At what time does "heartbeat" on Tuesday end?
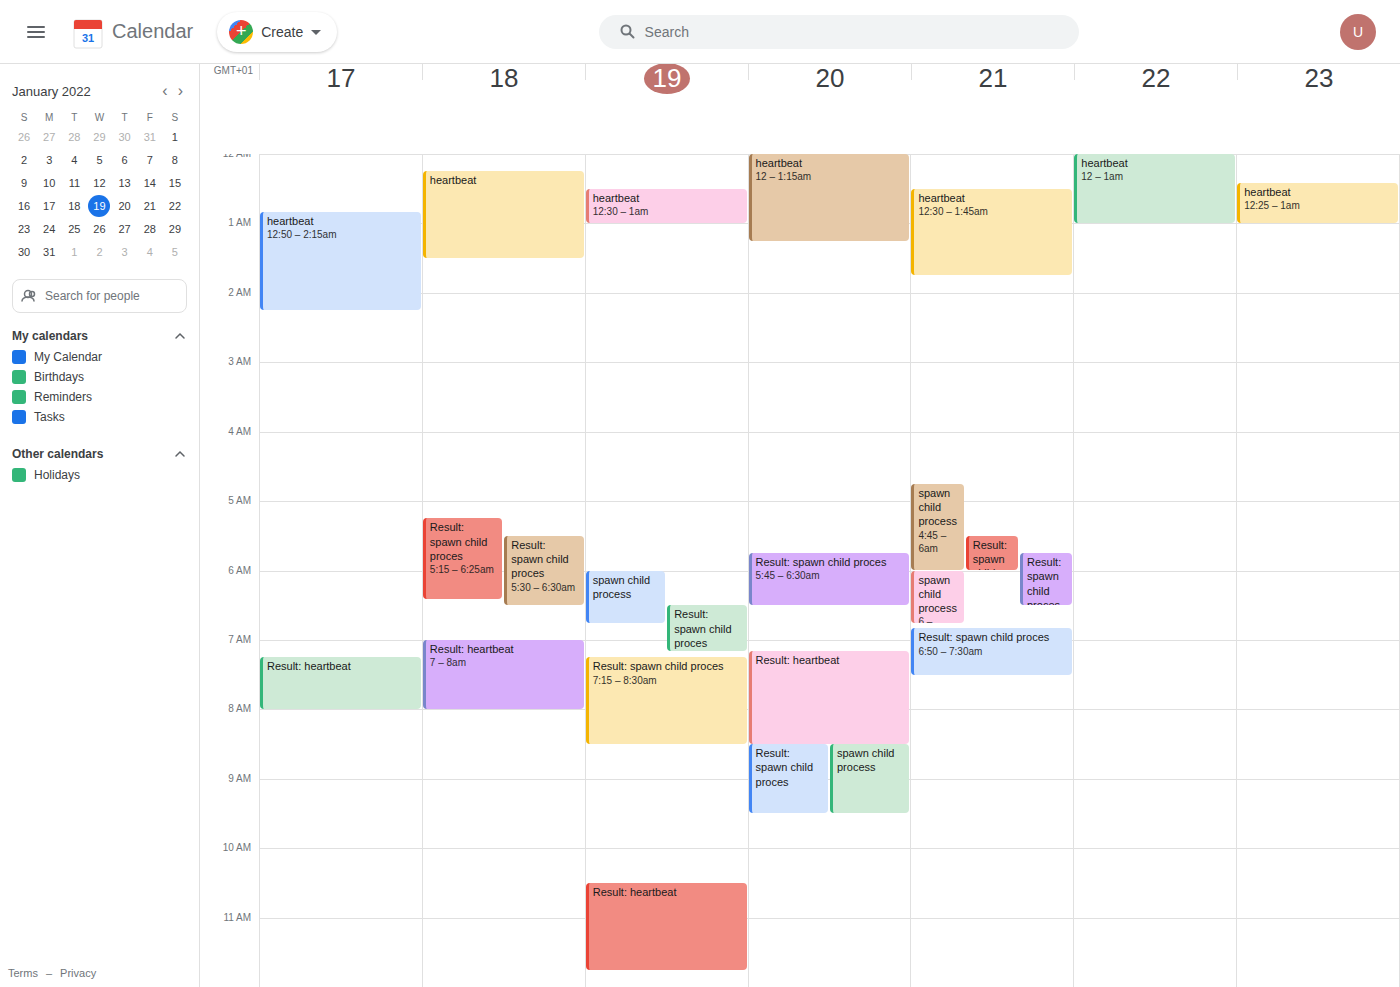
1:30 AM